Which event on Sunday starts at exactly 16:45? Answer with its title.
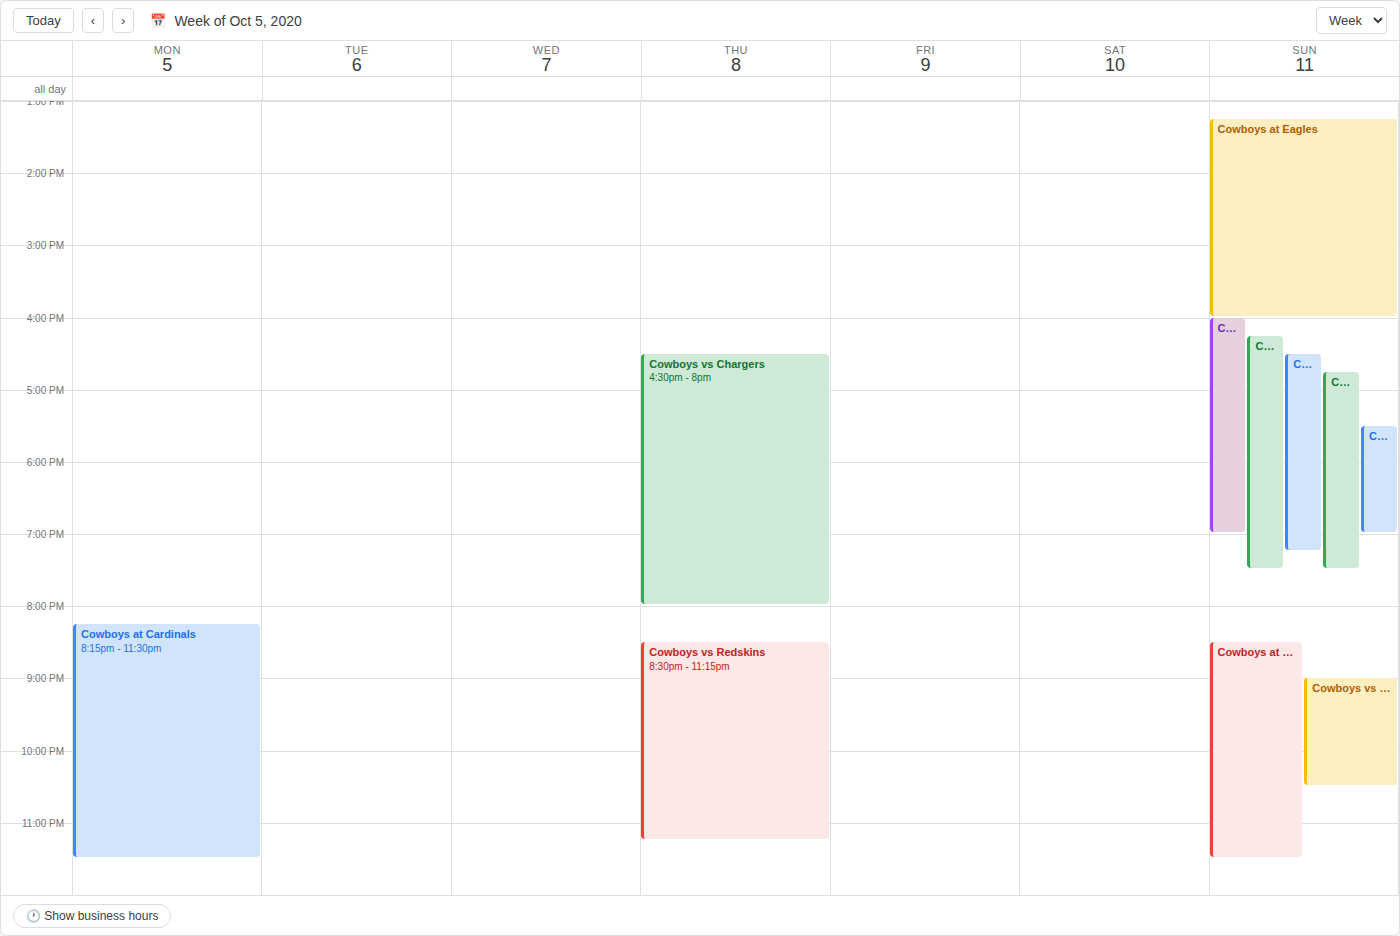
"Cowboys vs Seahawks"